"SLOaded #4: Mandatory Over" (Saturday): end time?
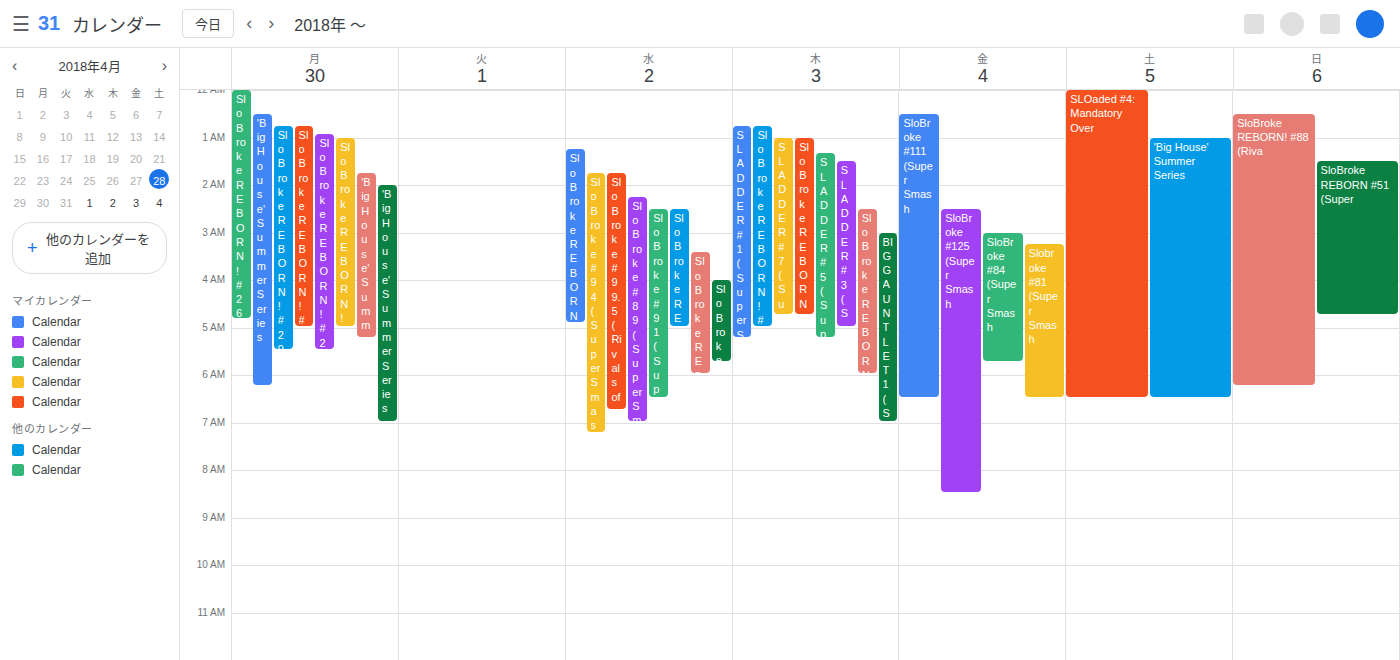
6:30 AM